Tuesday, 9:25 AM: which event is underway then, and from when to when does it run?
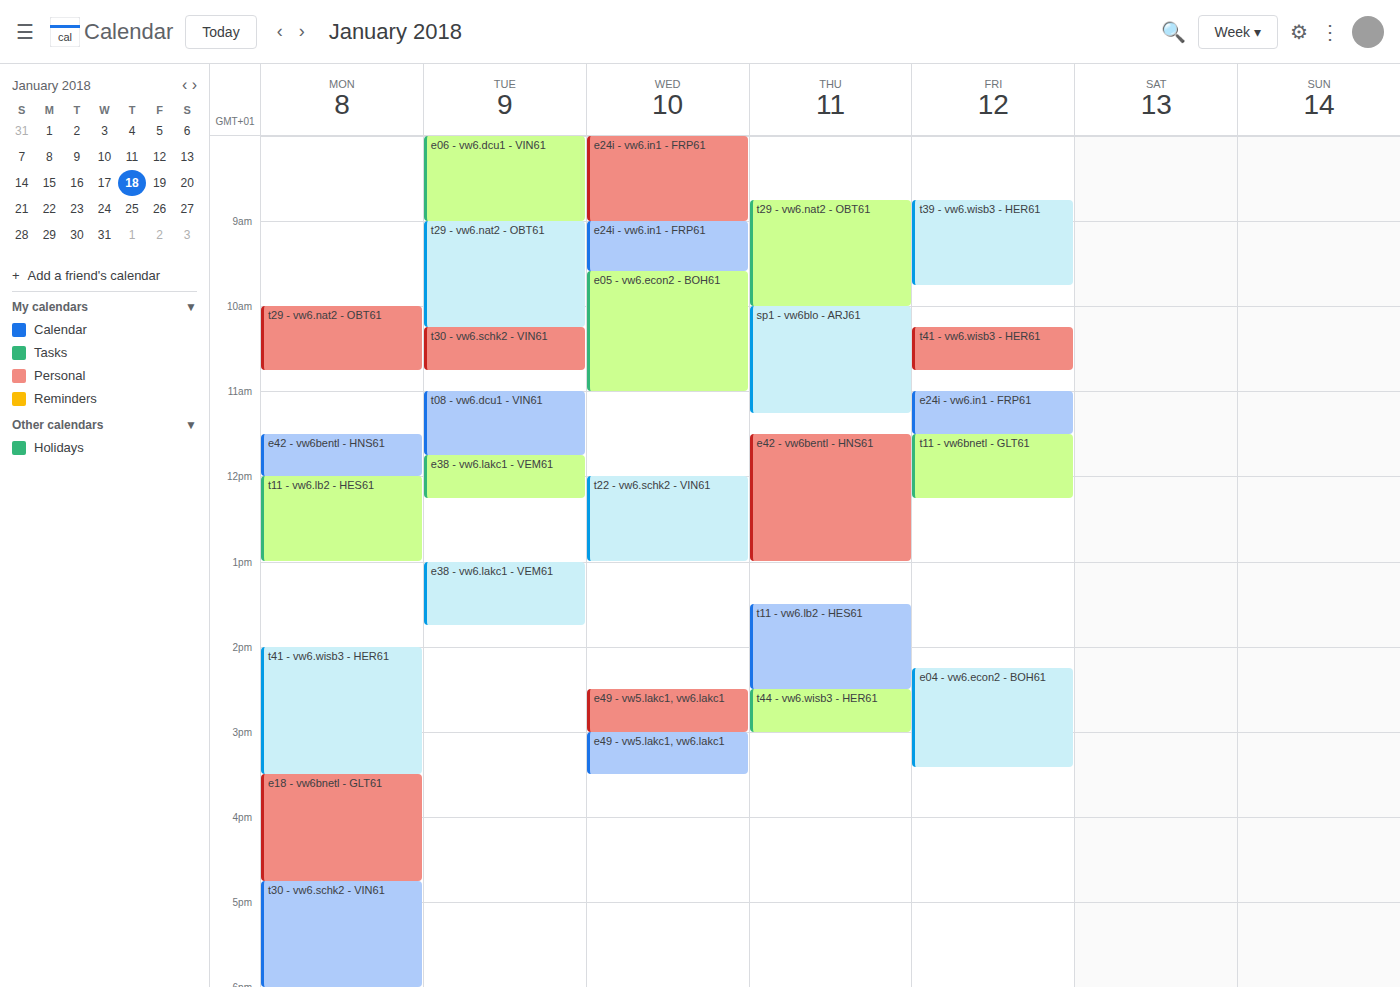
"t29 - vw6.nat2 - OBT61", 9:00 AM to 10:15 AM